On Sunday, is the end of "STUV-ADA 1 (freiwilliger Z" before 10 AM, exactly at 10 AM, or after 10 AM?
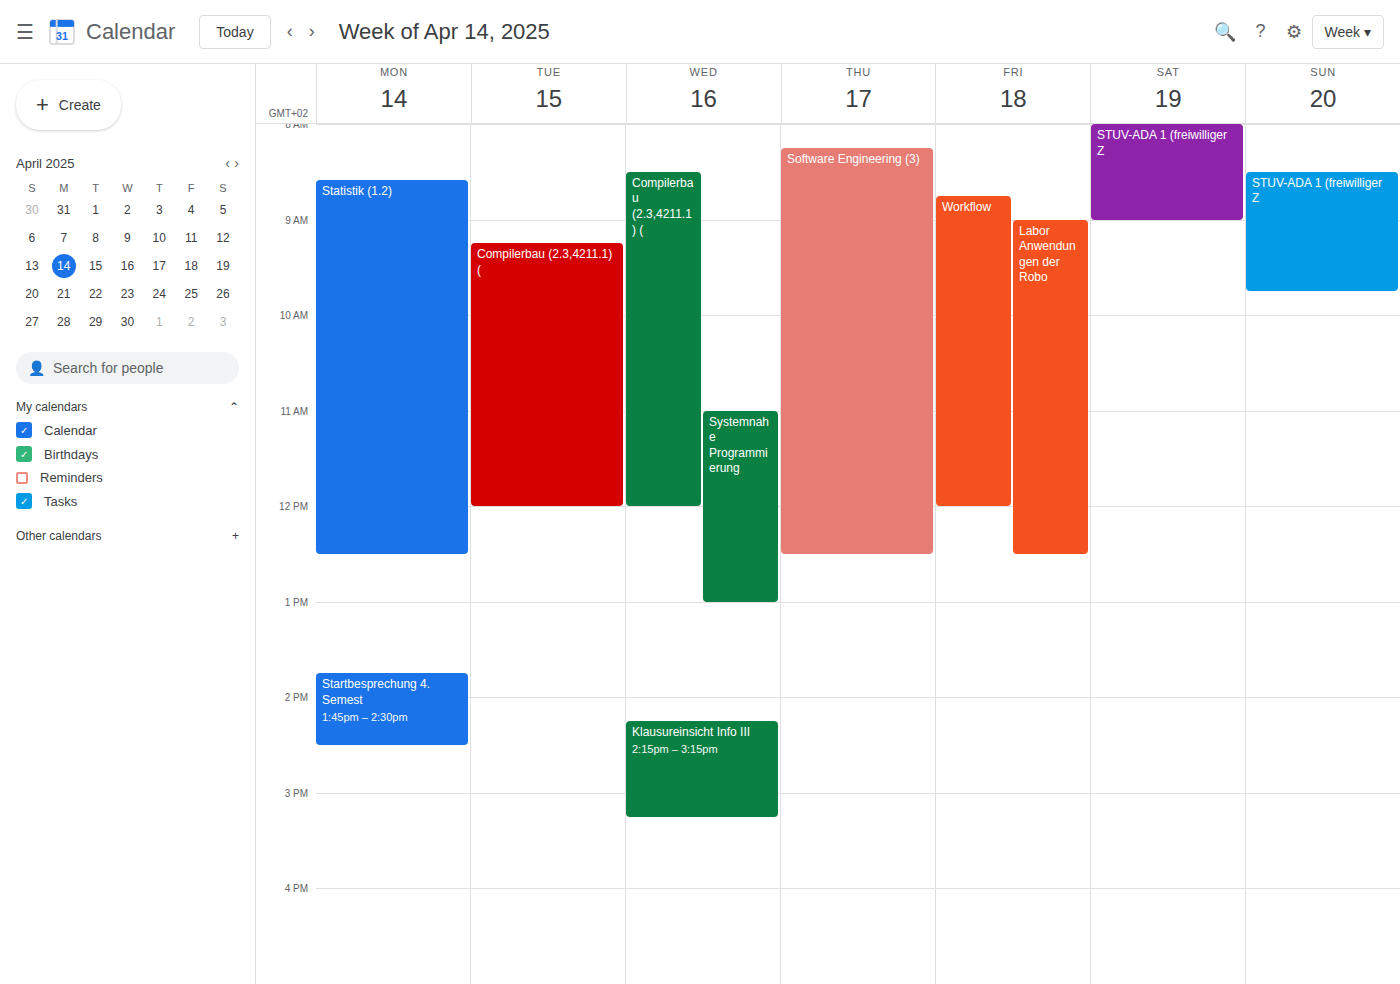
9:45 AM -- before 10 AM, 15 minutes above the 10 AM line.